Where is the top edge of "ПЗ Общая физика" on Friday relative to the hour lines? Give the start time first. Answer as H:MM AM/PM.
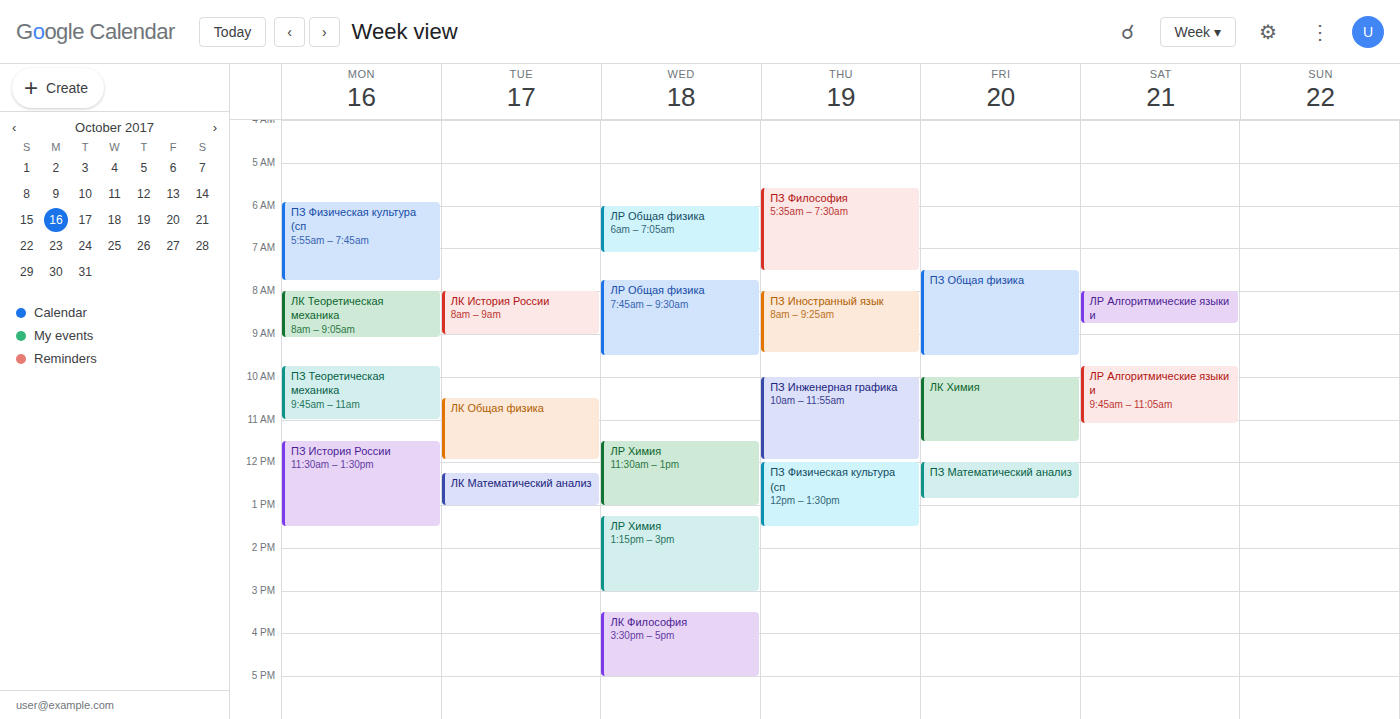
7:30 AM -- halfway between the 7 AM and 8 AM lines.